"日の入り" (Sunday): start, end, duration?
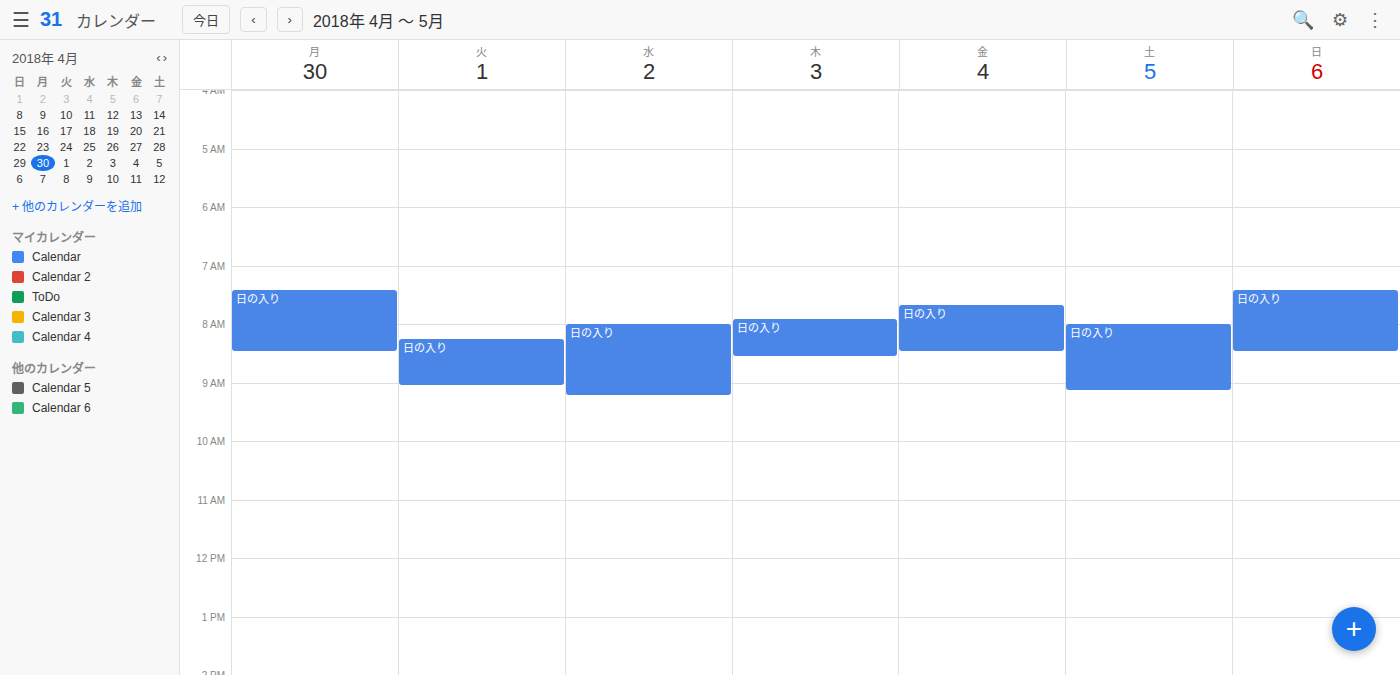
7:25 AM to 8:30 AM, 1 hour 5 minutes